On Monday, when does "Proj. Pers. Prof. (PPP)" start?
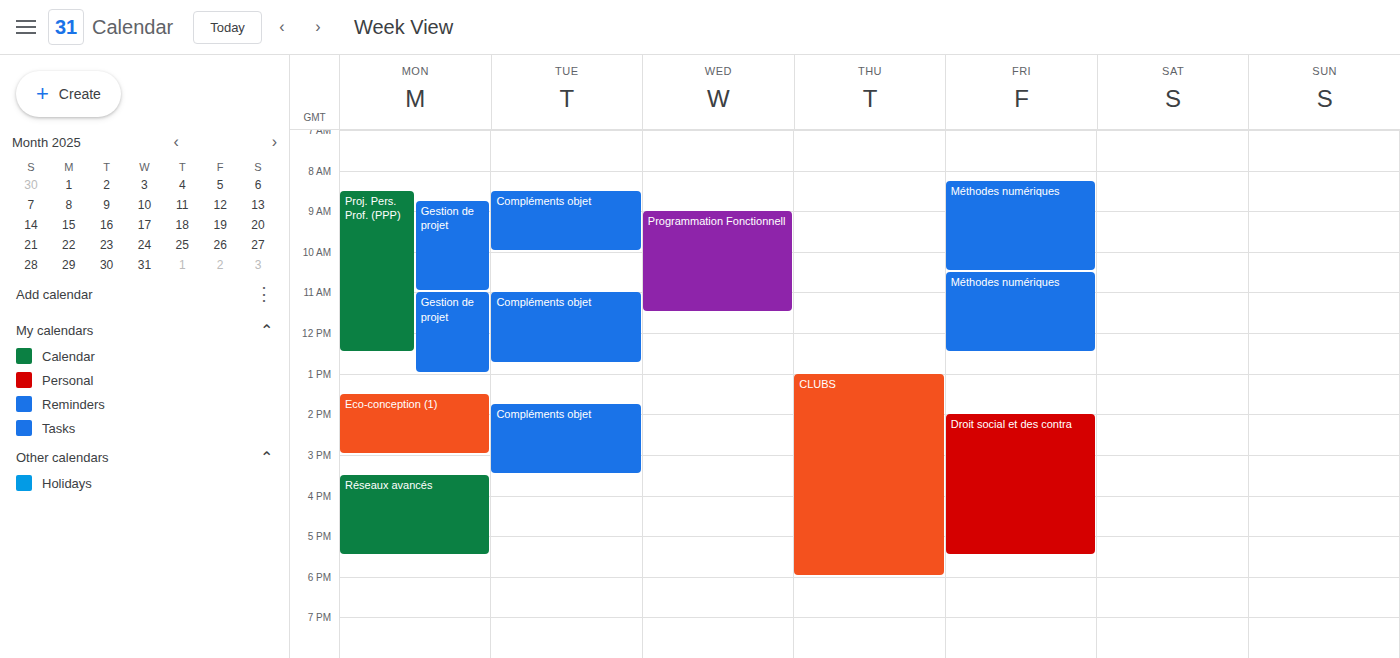
8:30 AM